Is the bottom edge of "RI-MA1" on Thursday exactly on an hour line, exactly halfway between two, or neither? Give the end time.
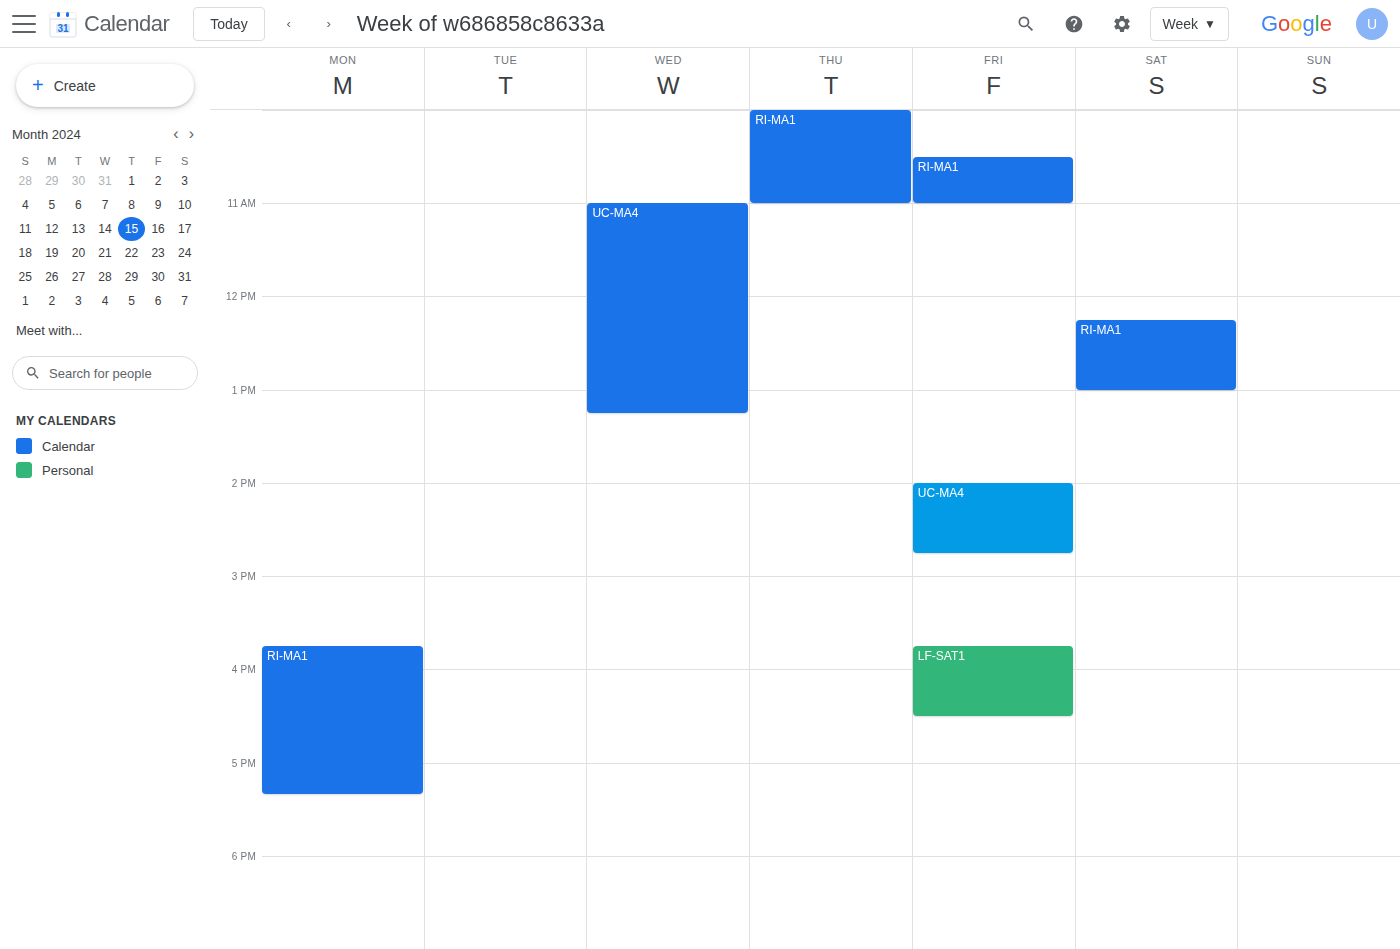
11:00 AM -- exactly on the 11 AM line.